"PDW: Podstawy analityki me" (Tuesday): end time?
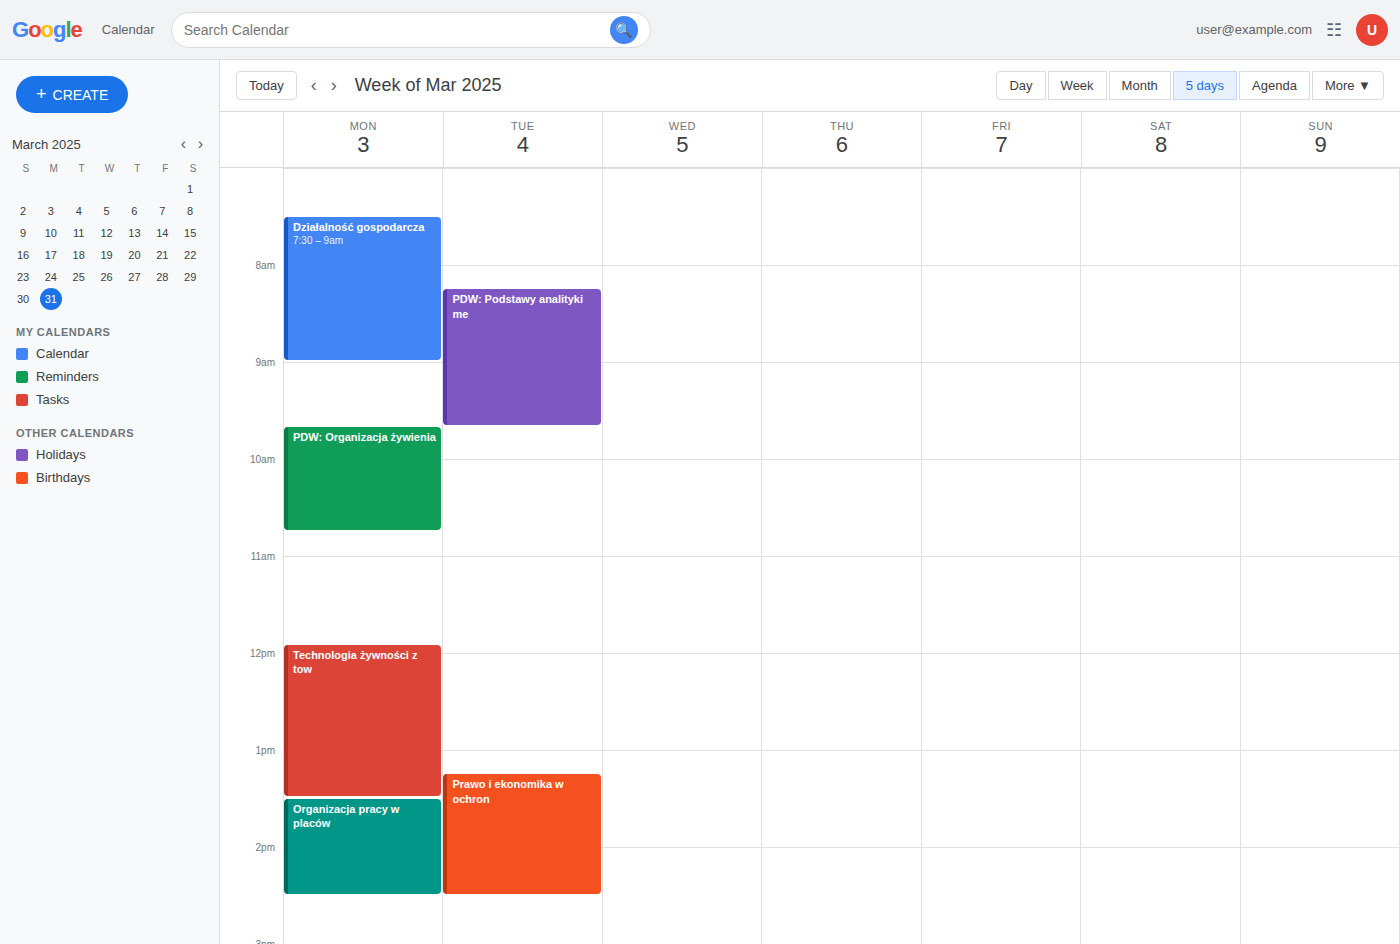
9:40 AM